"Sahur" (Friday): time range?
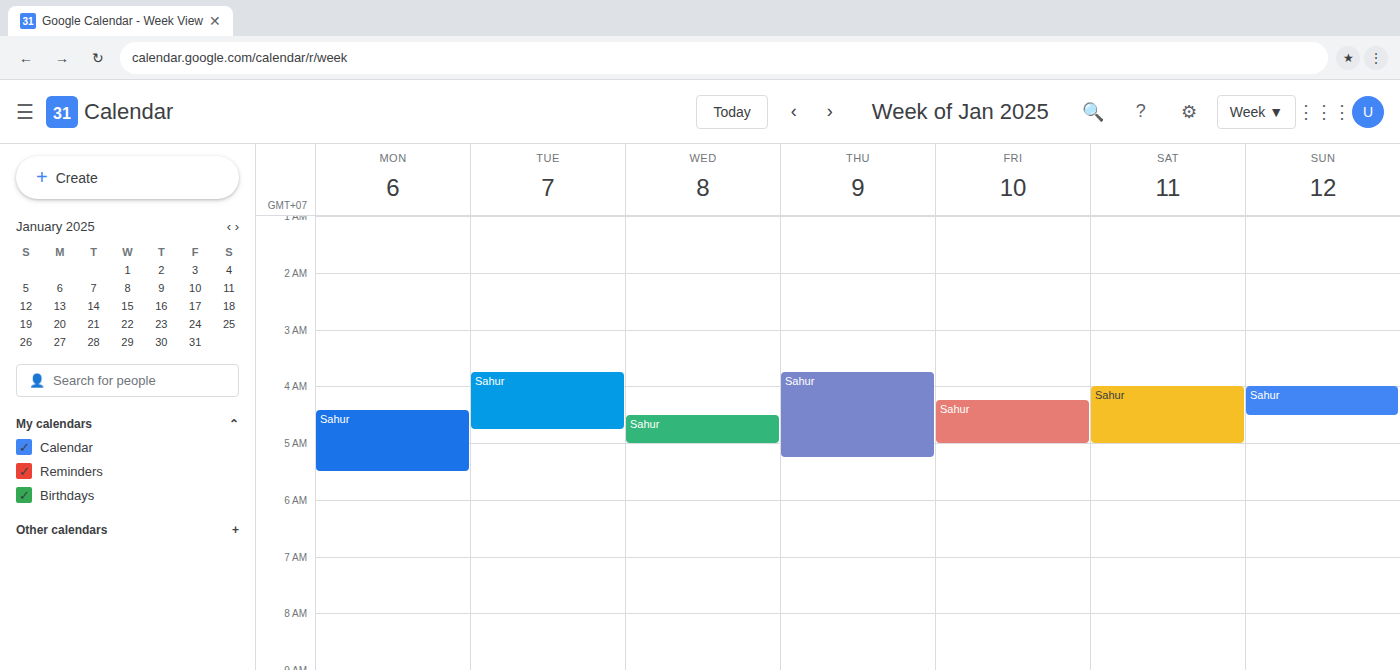
4:15 AM to 5:00 AM